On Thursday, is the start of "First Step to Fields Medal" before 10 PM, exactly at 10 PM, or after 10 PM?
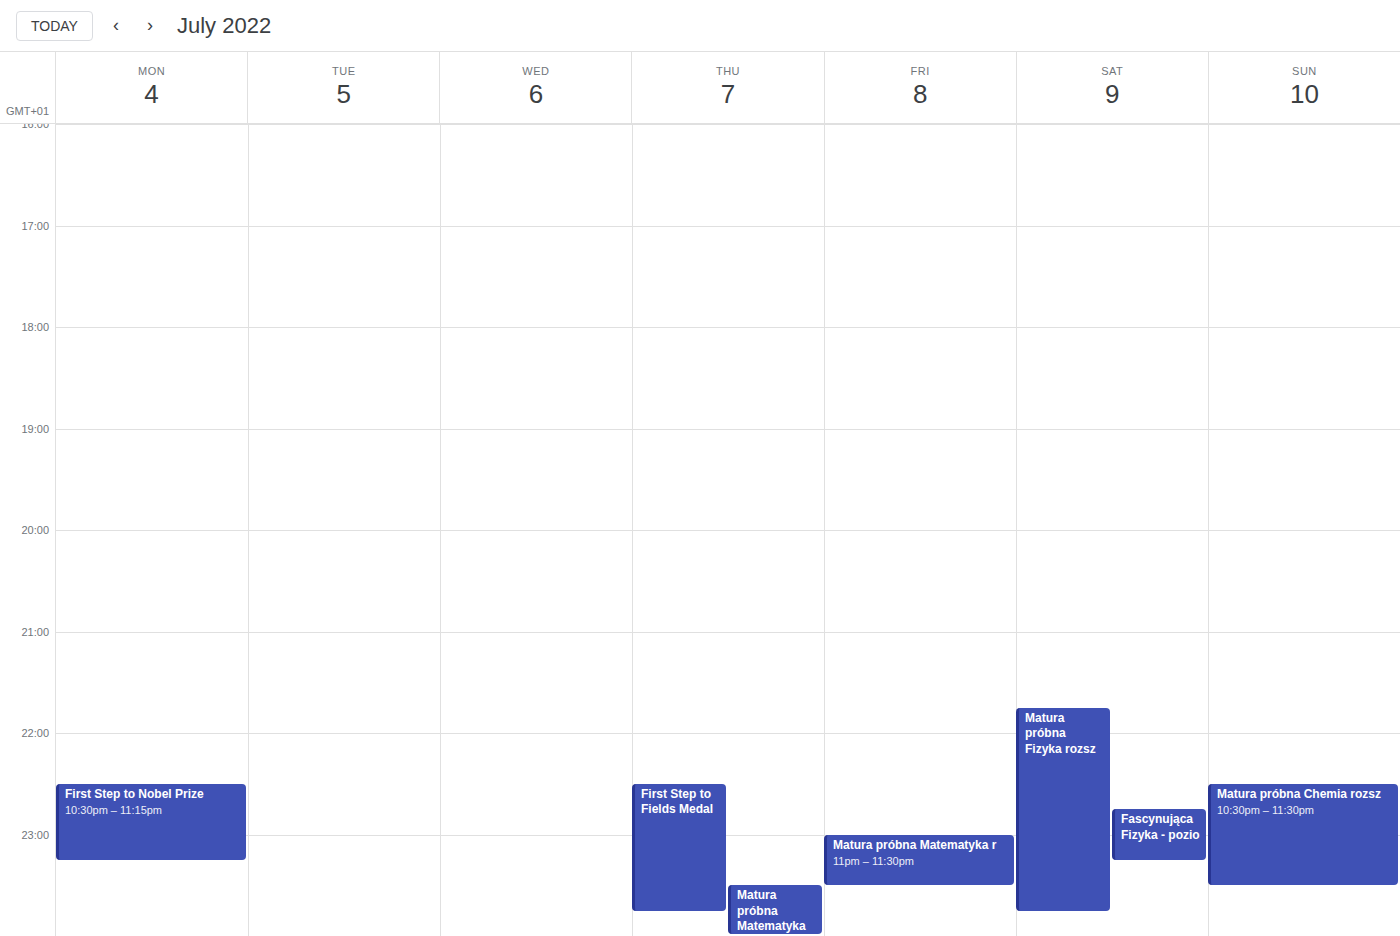
10:30 PM -- after 10 PM, 30 minutes below the 10 PM line.